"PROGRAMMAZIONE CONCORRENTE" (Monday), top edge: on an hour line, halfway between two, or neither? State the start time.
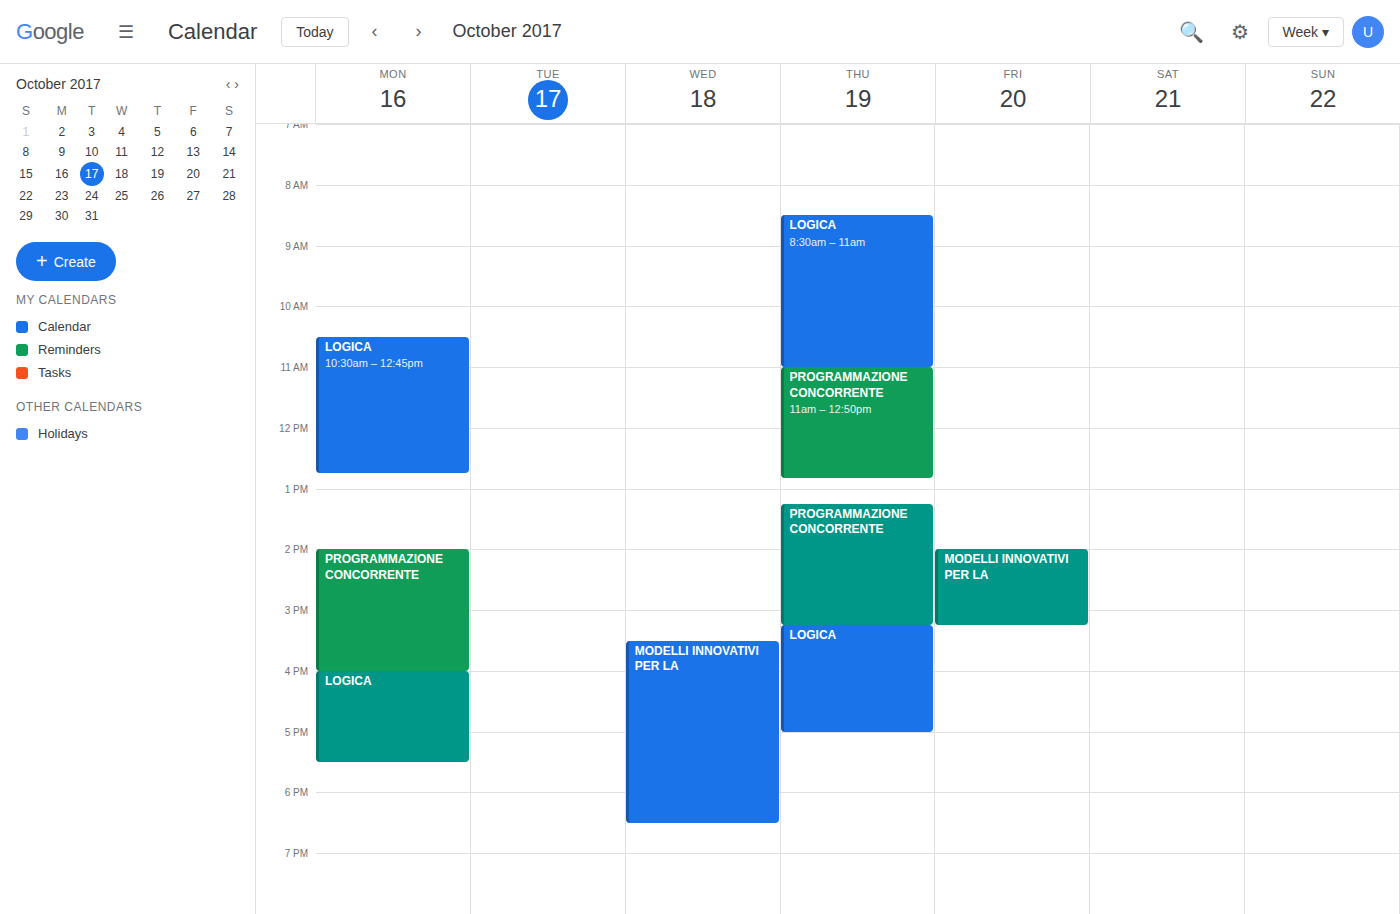
2:00 PM -- exactly on the 2 PM line.